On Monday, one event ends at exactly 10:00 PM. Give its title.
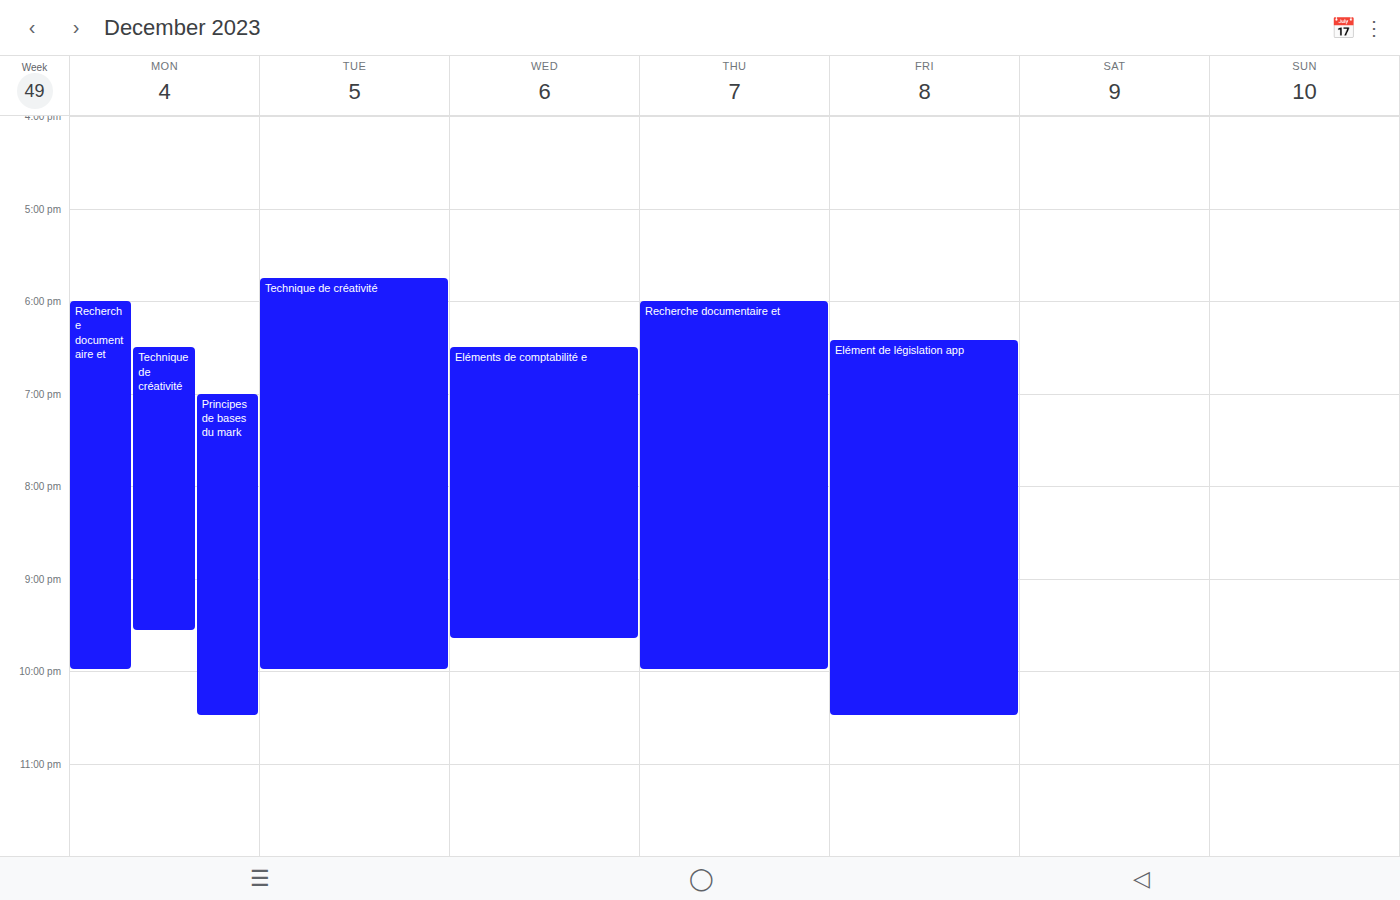
"Recherche documentaire et"